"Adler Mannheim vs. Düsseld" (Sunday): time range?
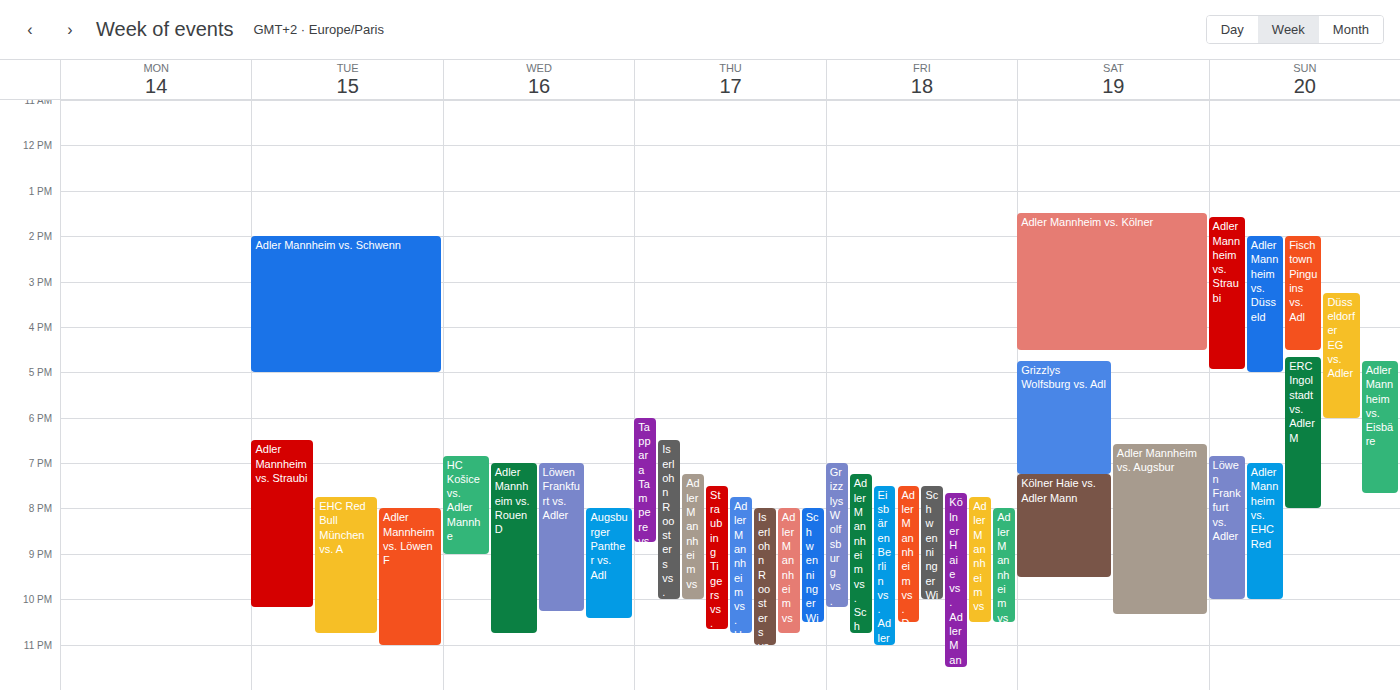
2:00 PM to 5:00 PM